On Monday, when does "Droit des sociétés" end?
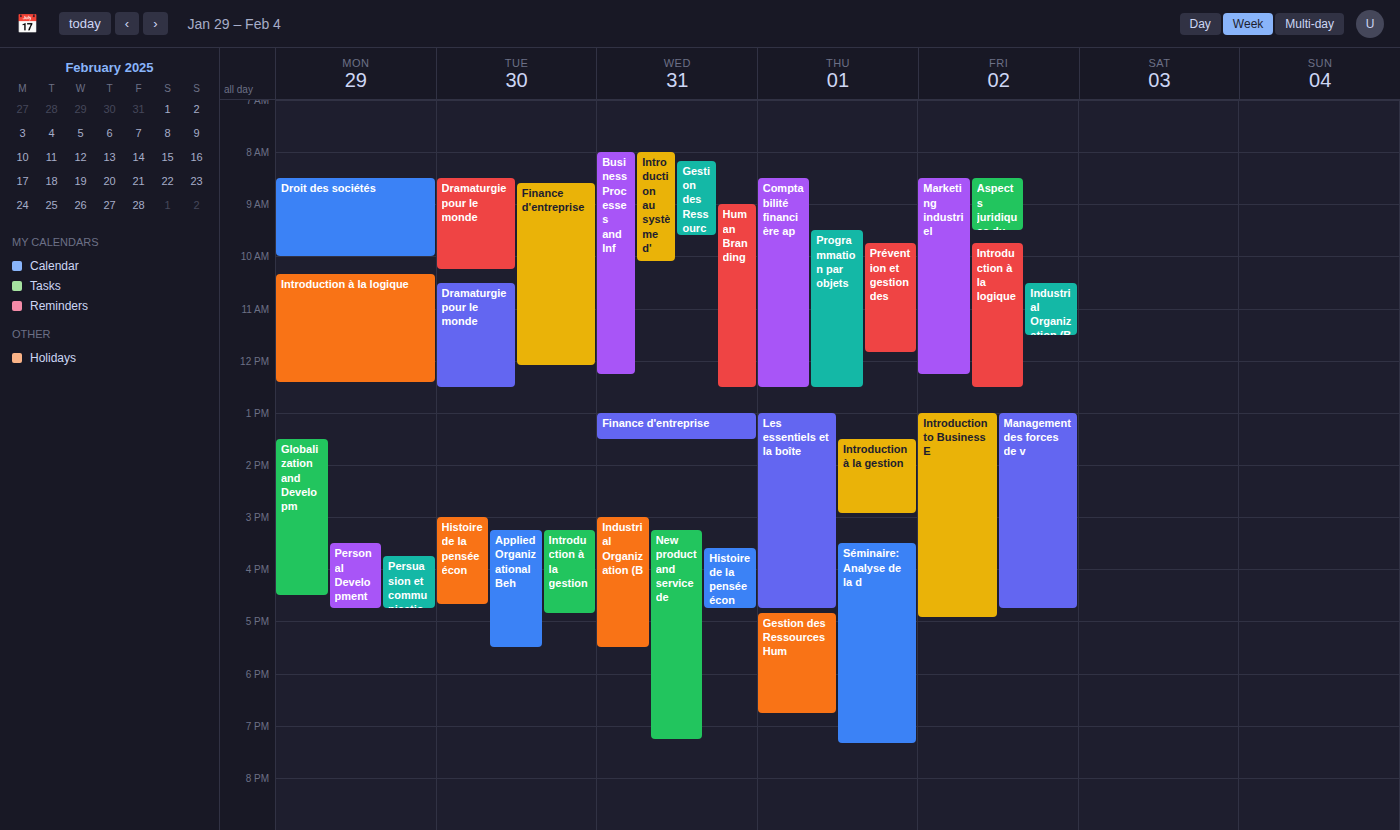
10:00 AM